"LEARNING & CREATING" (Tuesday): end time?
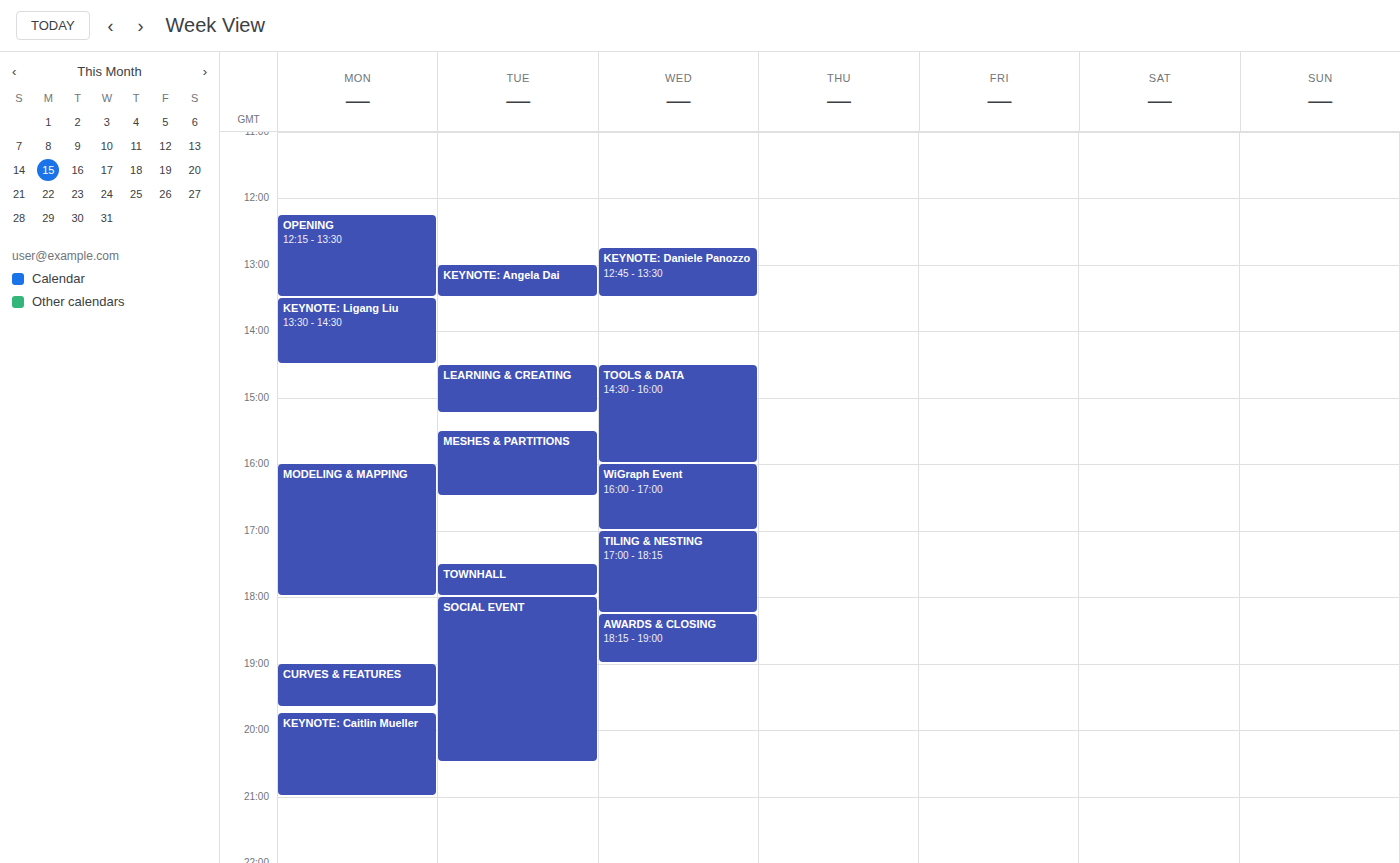
3:15 PM